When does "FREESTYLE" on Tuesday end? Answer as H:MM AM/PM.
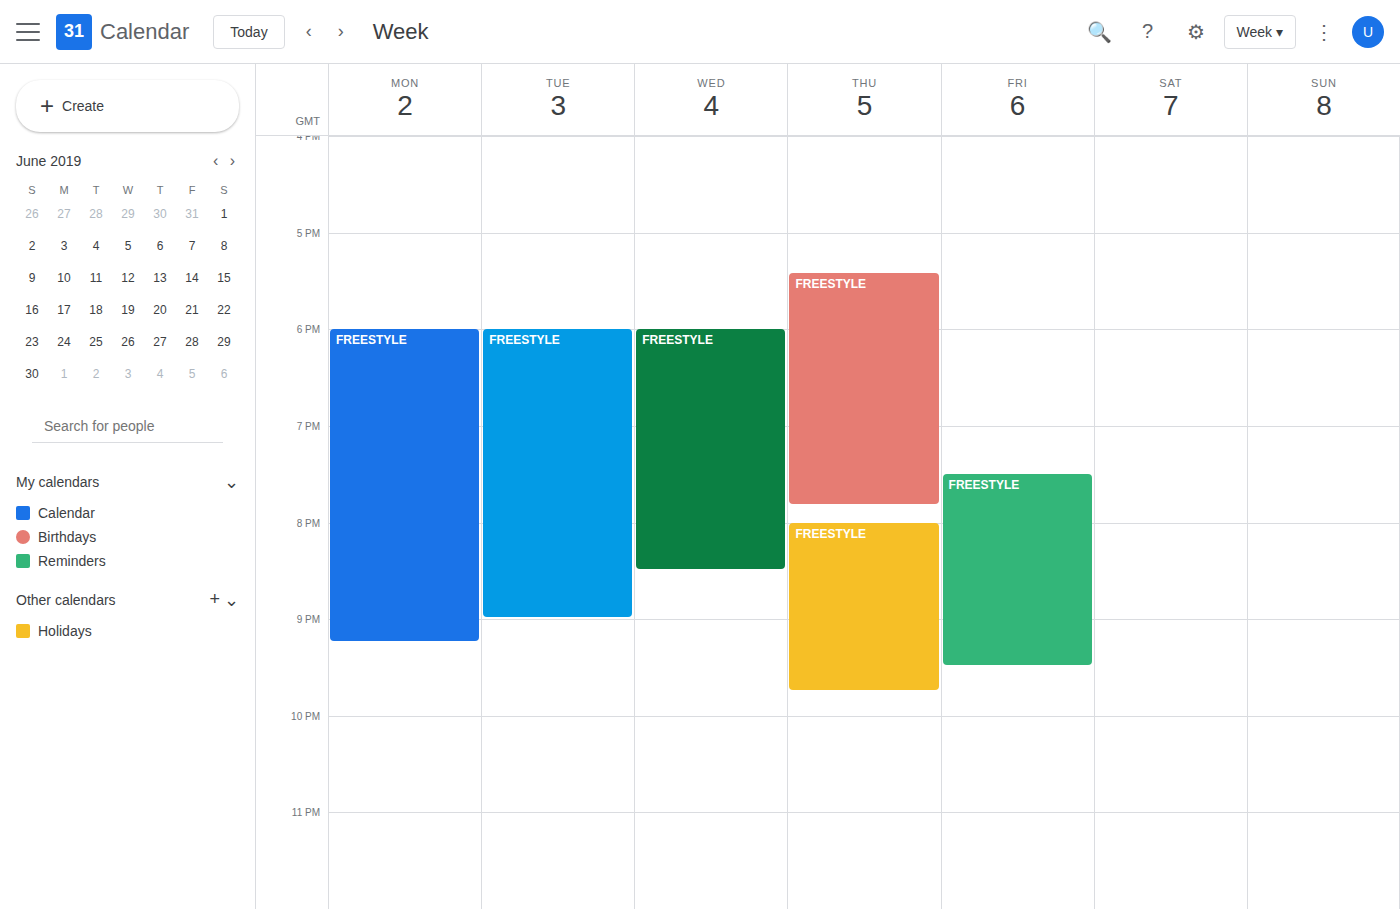
9:00 PM